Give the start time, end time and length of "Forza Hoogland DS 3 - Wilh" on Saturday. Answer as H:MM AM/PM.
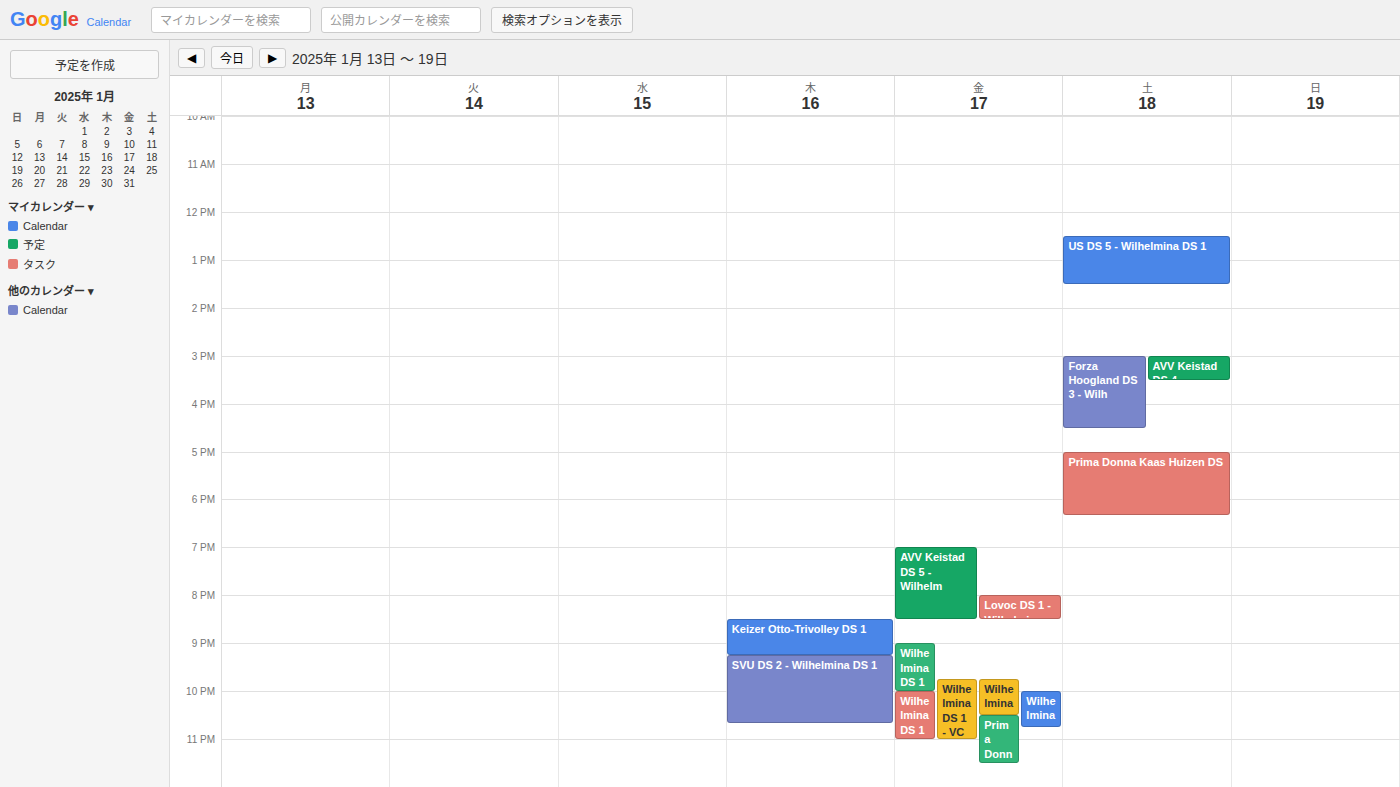
3:00 PM to 4:30 PM, 1 hour 30 minutes